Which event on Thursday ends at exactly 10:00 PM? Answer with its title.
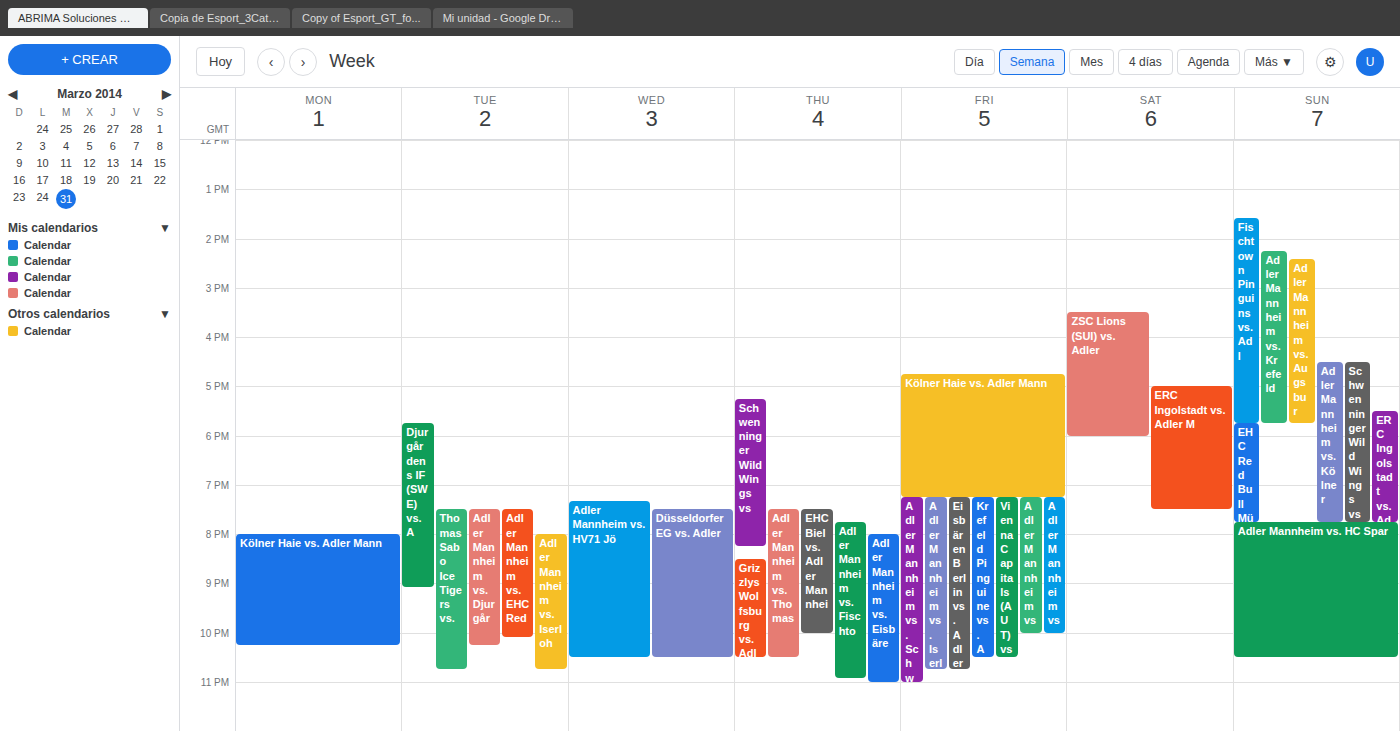
"EHC Biel vs. Adler Mannhei"